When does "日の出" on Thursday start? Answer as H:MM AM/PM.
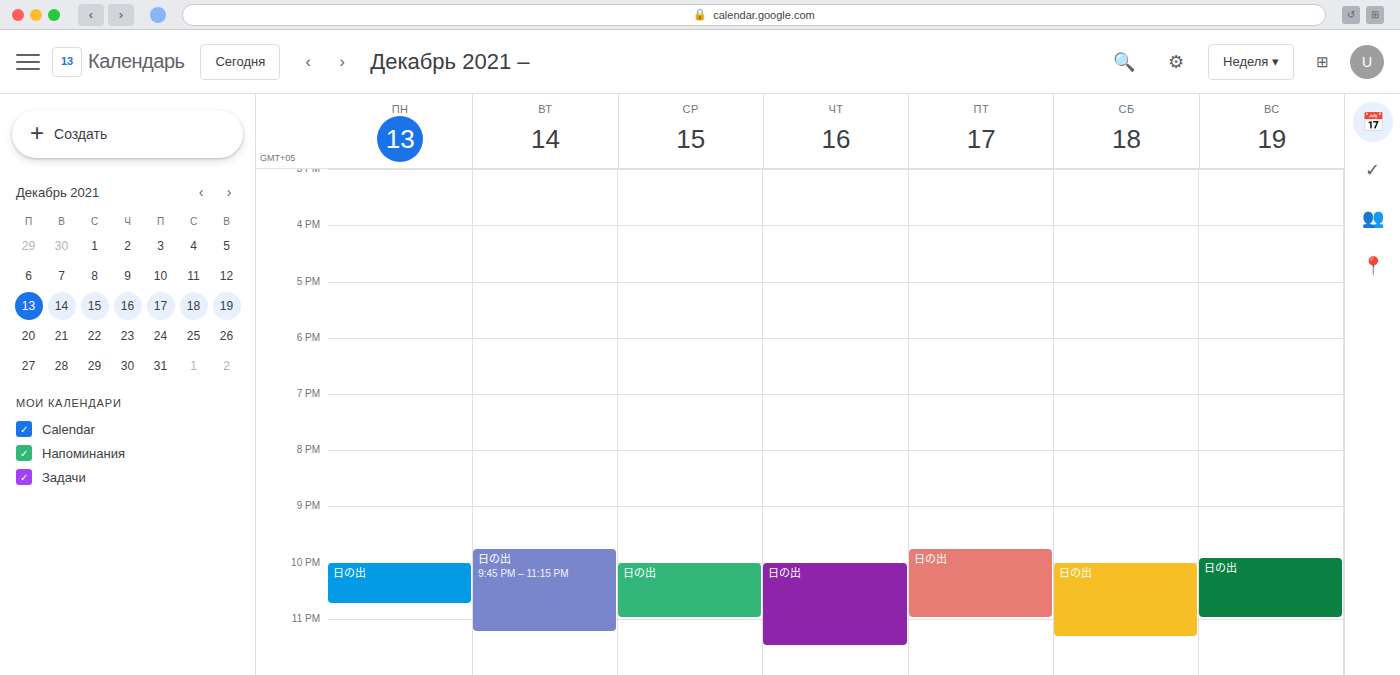
10:00 PM